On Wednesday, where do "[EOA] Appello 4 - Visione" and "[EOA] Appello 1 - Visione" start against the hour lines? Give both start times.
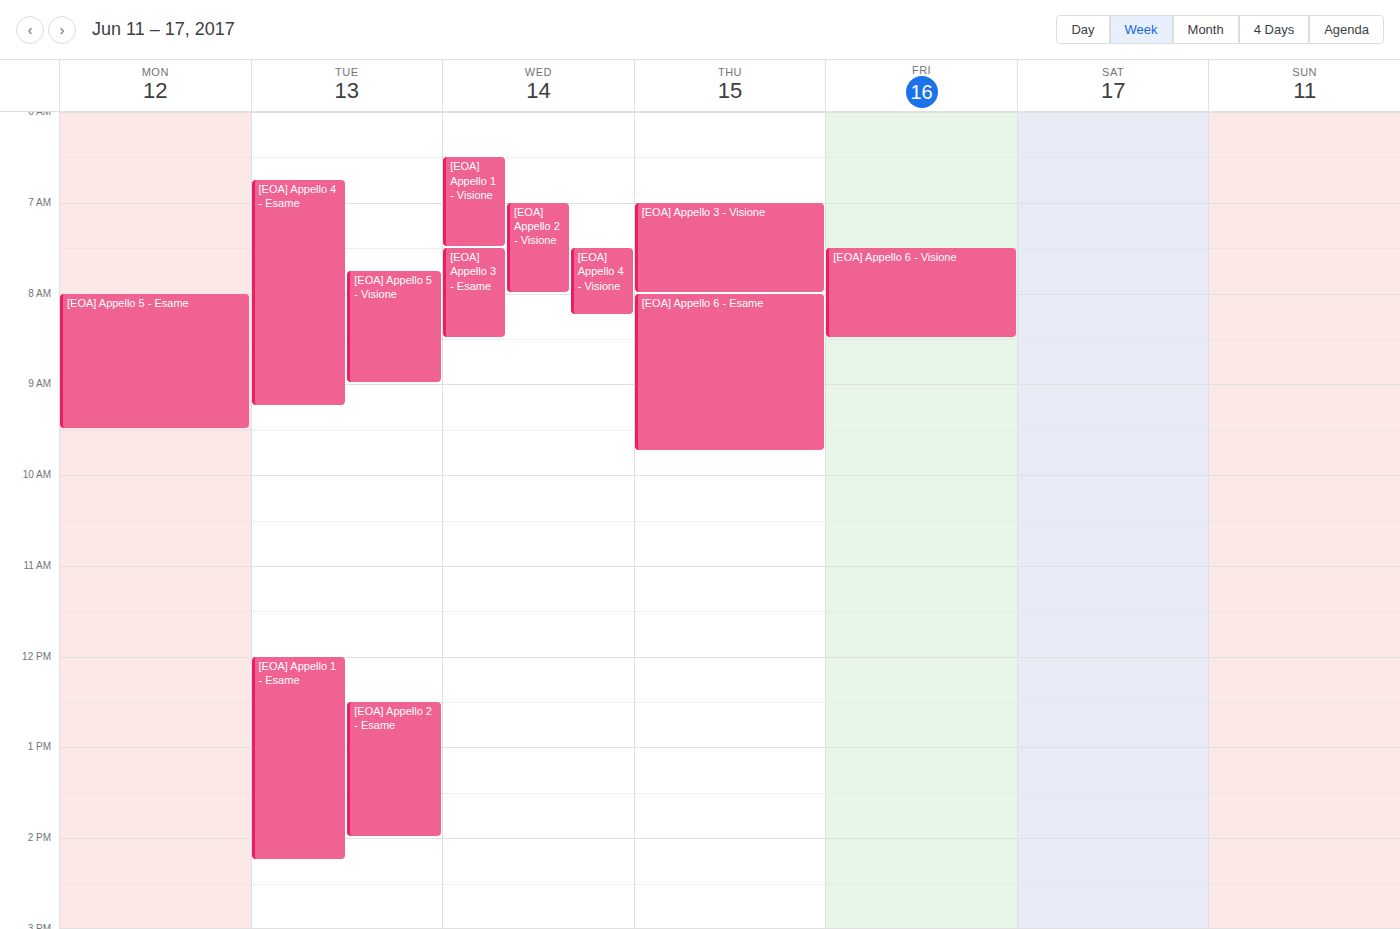
"[EOA] Appello 4 - Visione": 7:30 AM, halfway between the 7 AM and 8 AM lines. "[EOA] Appello 1 - Visione": 6:30 AM, halfway between the 6 AM and 7 AM lines.